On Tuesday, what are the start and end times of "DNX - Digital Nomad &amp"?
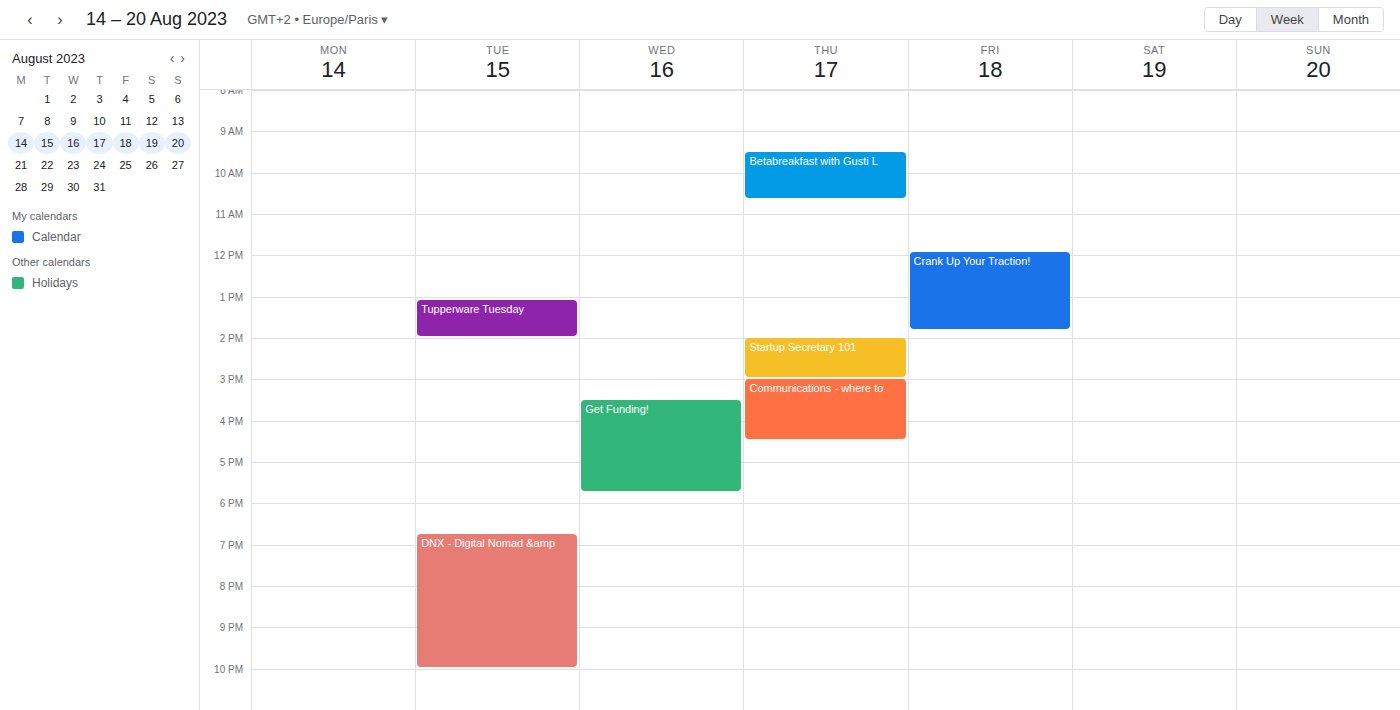
6:45 PM to 10:00 PM